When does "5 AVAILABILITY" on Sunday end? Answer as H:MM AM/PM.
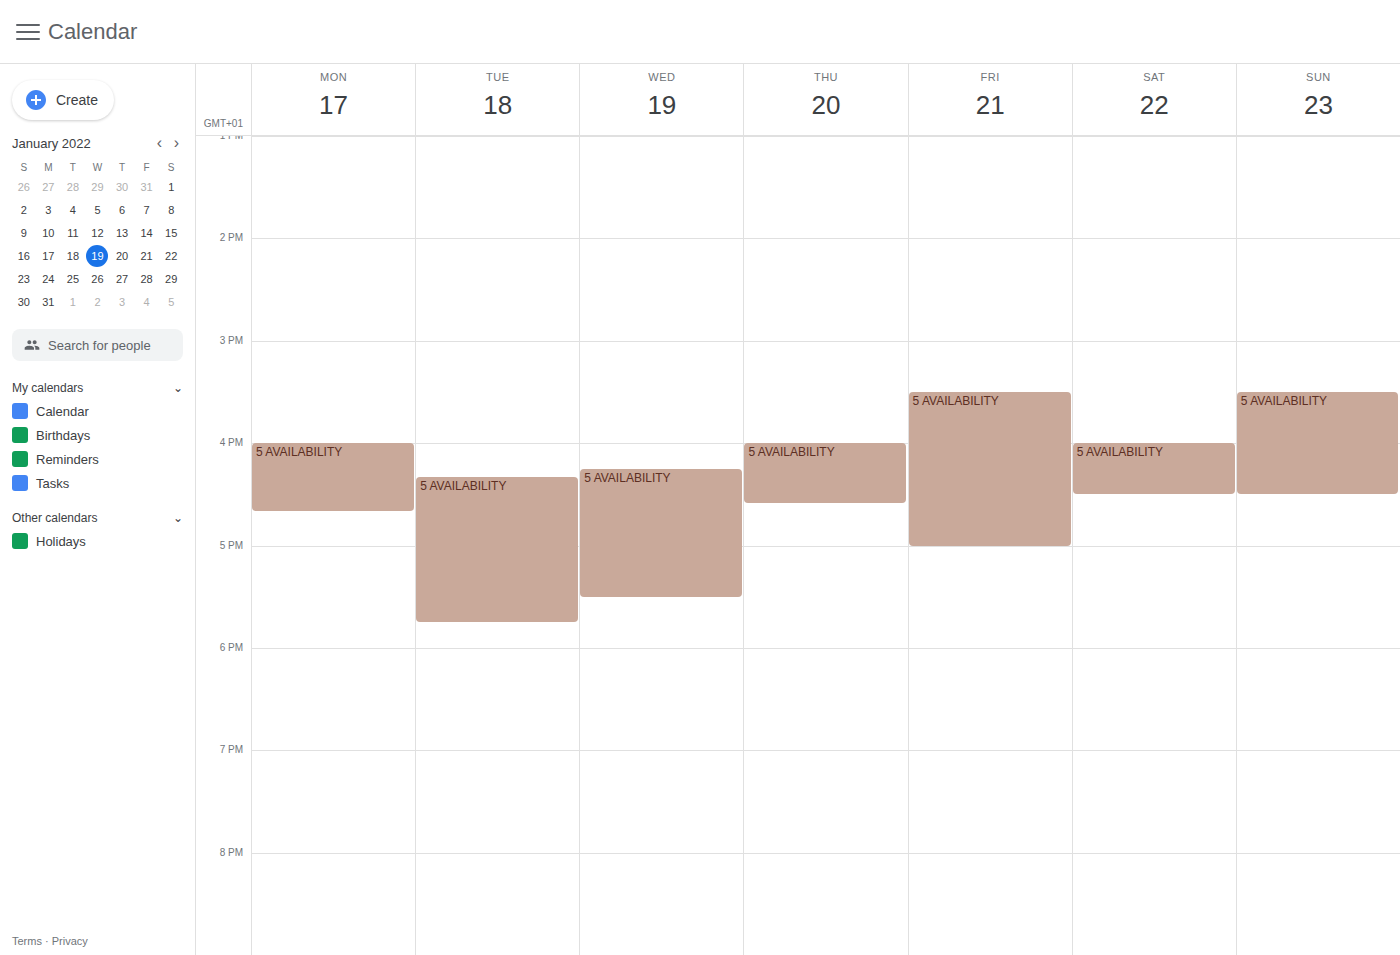
4:30 PM